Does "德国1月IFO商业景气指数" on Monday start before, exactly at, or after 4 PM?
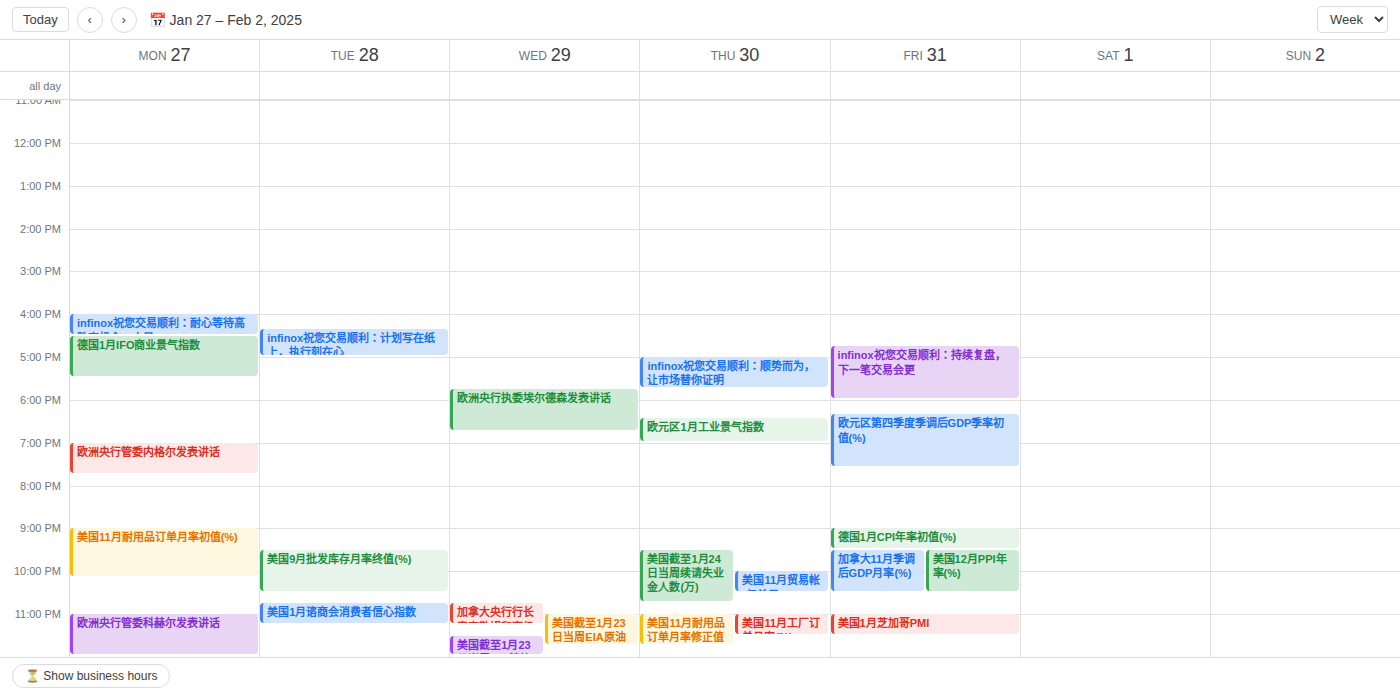
4:30 PM -- after 4 PM, 30 minutes below the 4 PM line.